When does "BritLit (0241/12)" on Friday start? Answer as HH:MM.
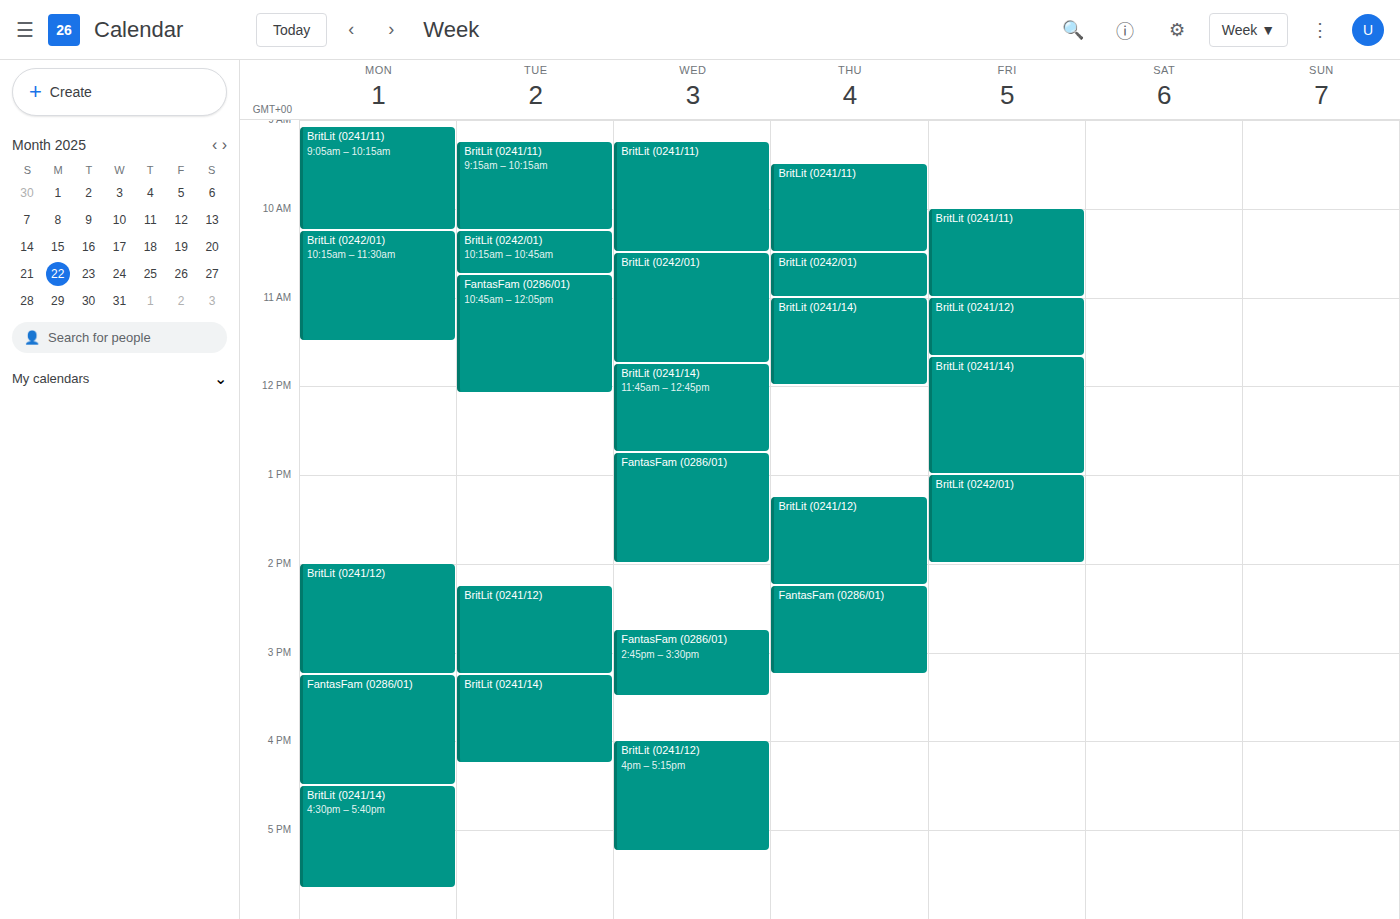
11:00